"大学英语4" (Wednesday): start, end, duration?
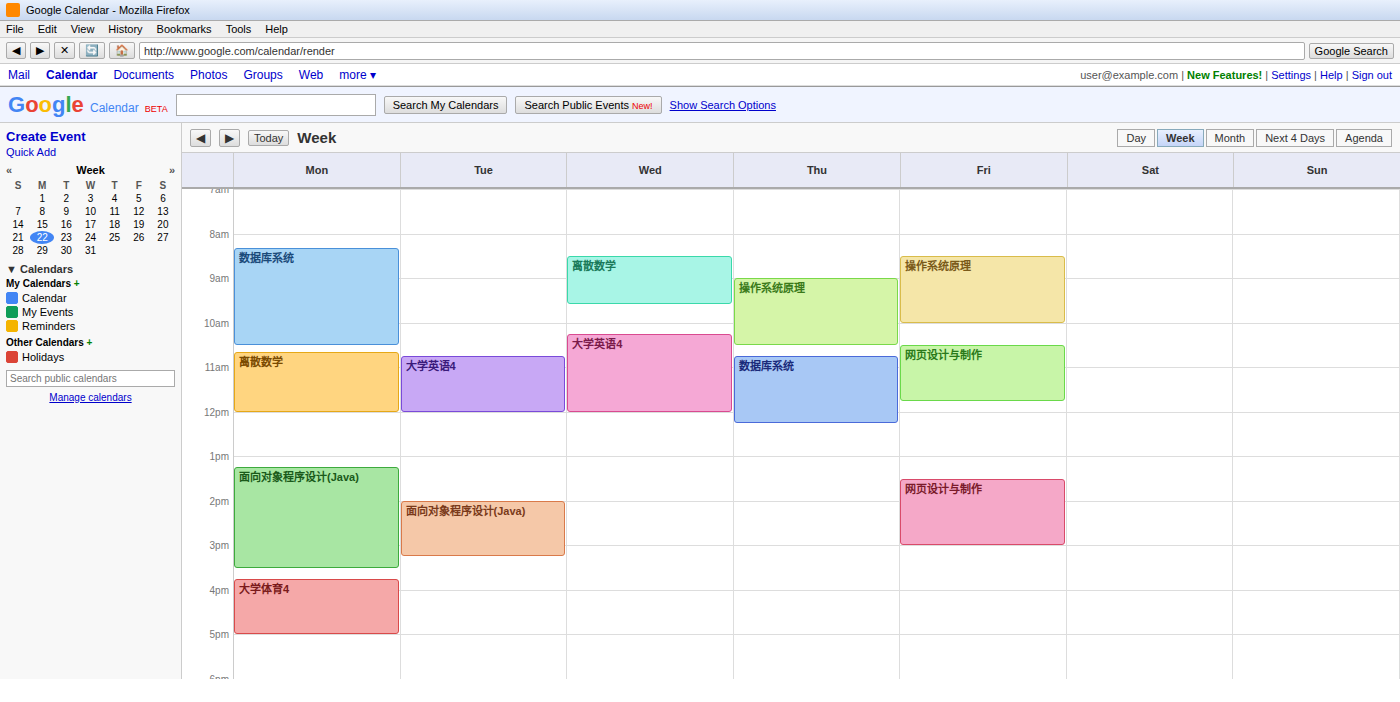
10:15 AM to 12:00 PM, 1 hour 45 minutes